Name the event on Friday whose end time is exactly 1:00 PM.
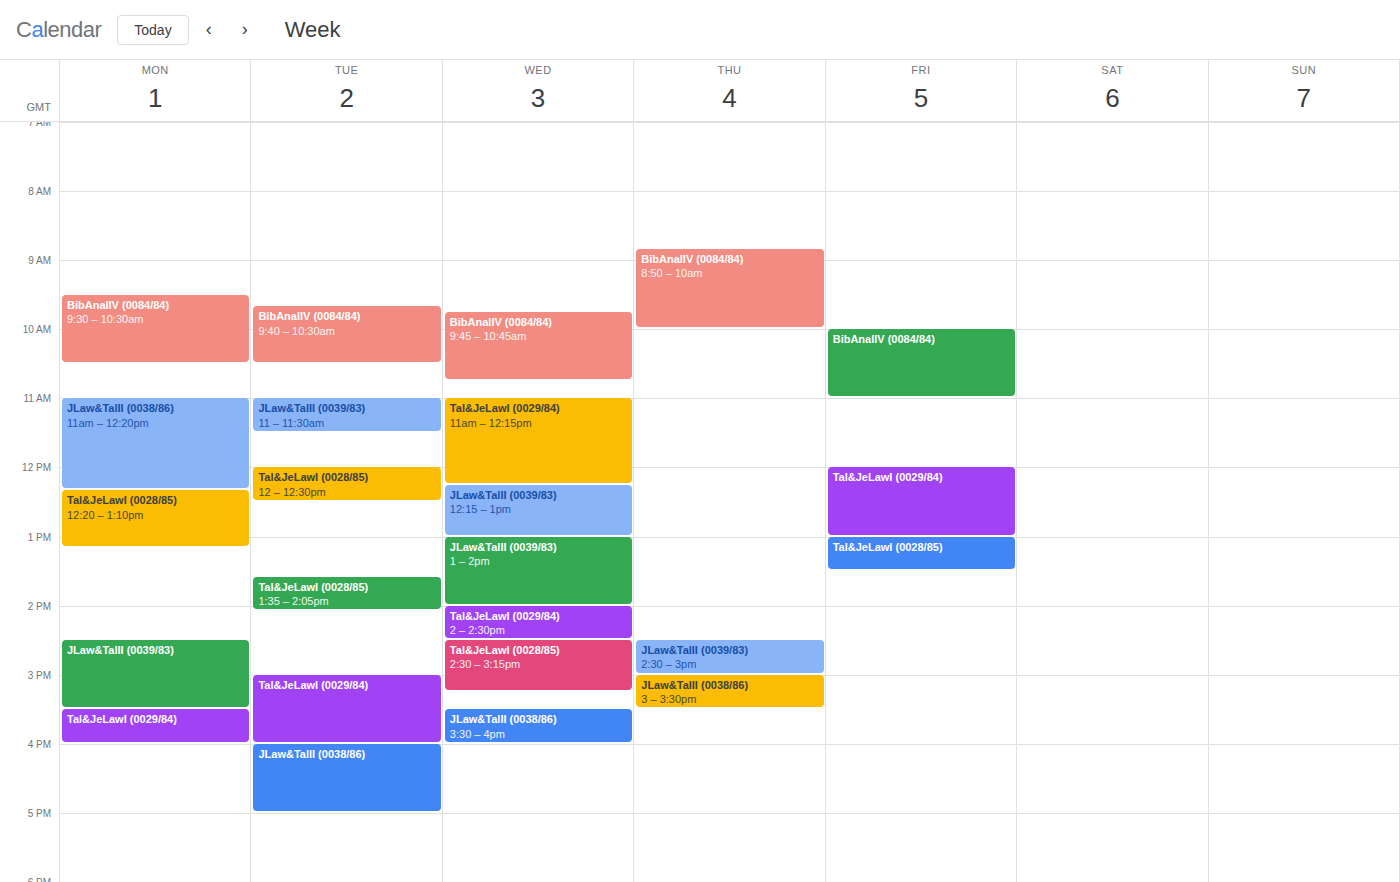
"Tal&JeLawI (0029/84)"